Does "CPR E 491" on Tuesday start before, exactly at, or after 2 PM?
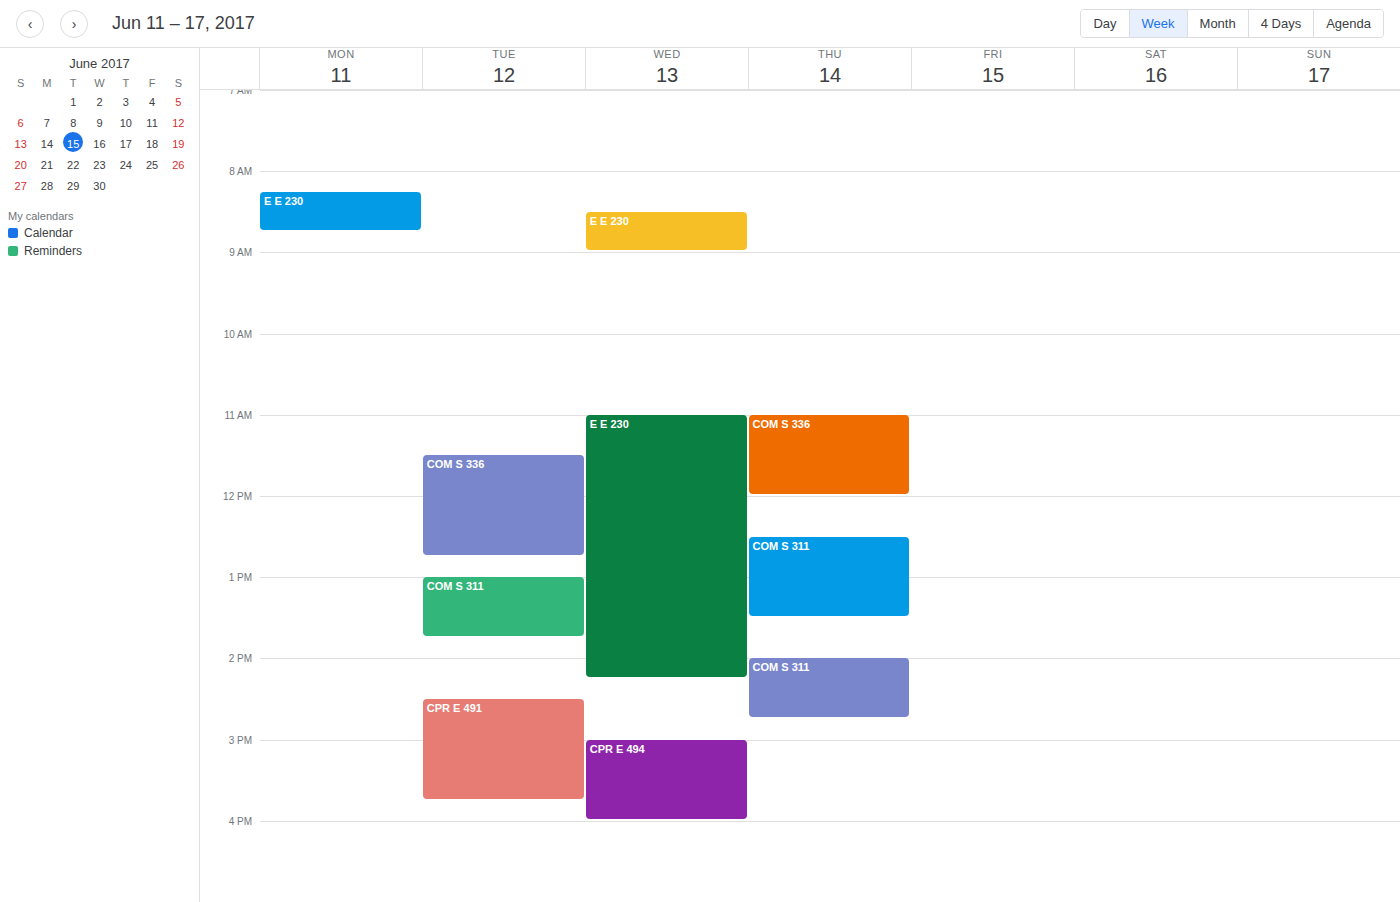
2:30 PM -- after 2 PM, 30 minutes below the 2 PM line.